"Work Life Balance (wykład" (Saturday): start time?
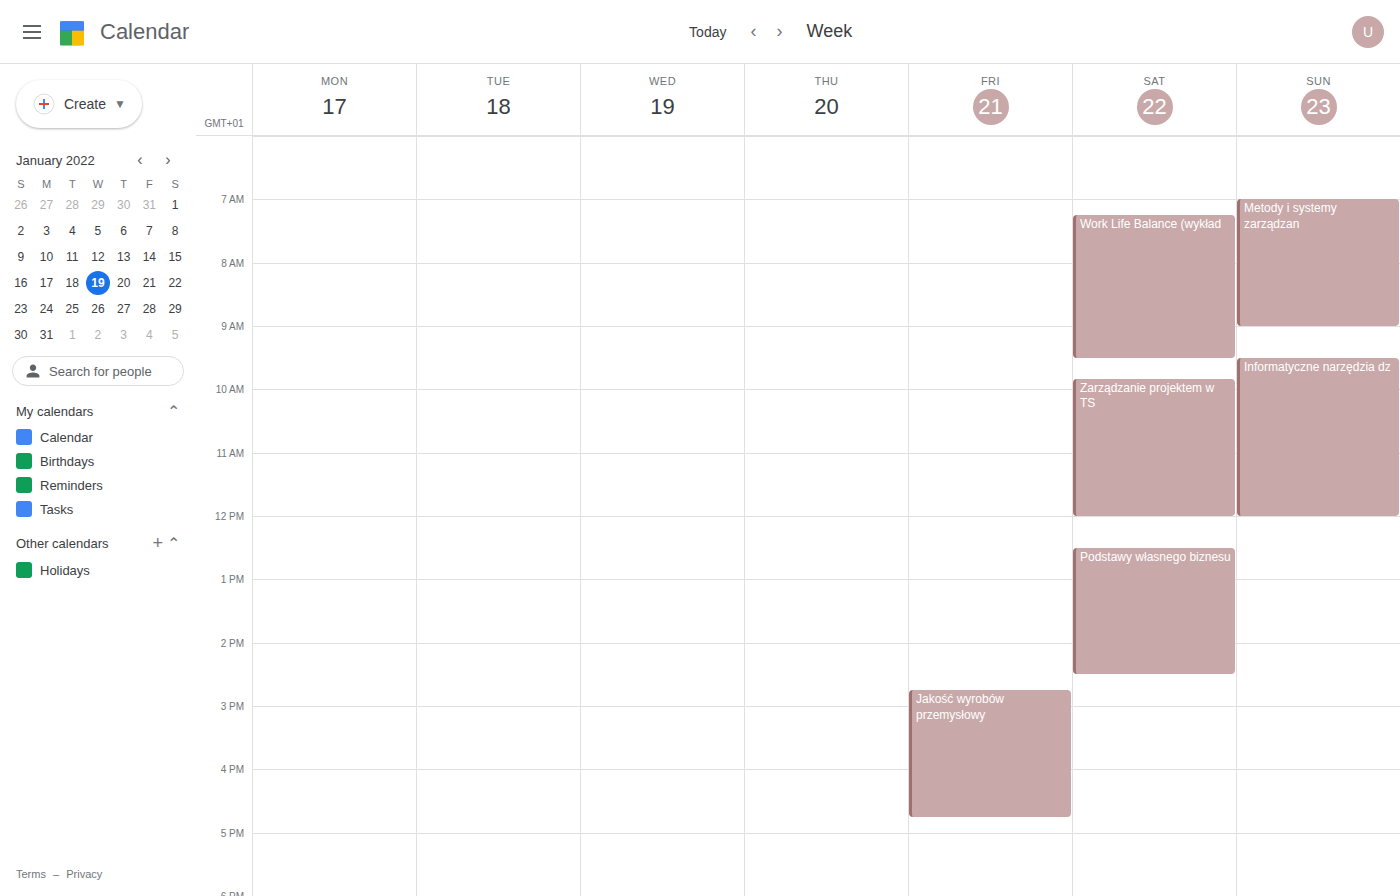
07:15